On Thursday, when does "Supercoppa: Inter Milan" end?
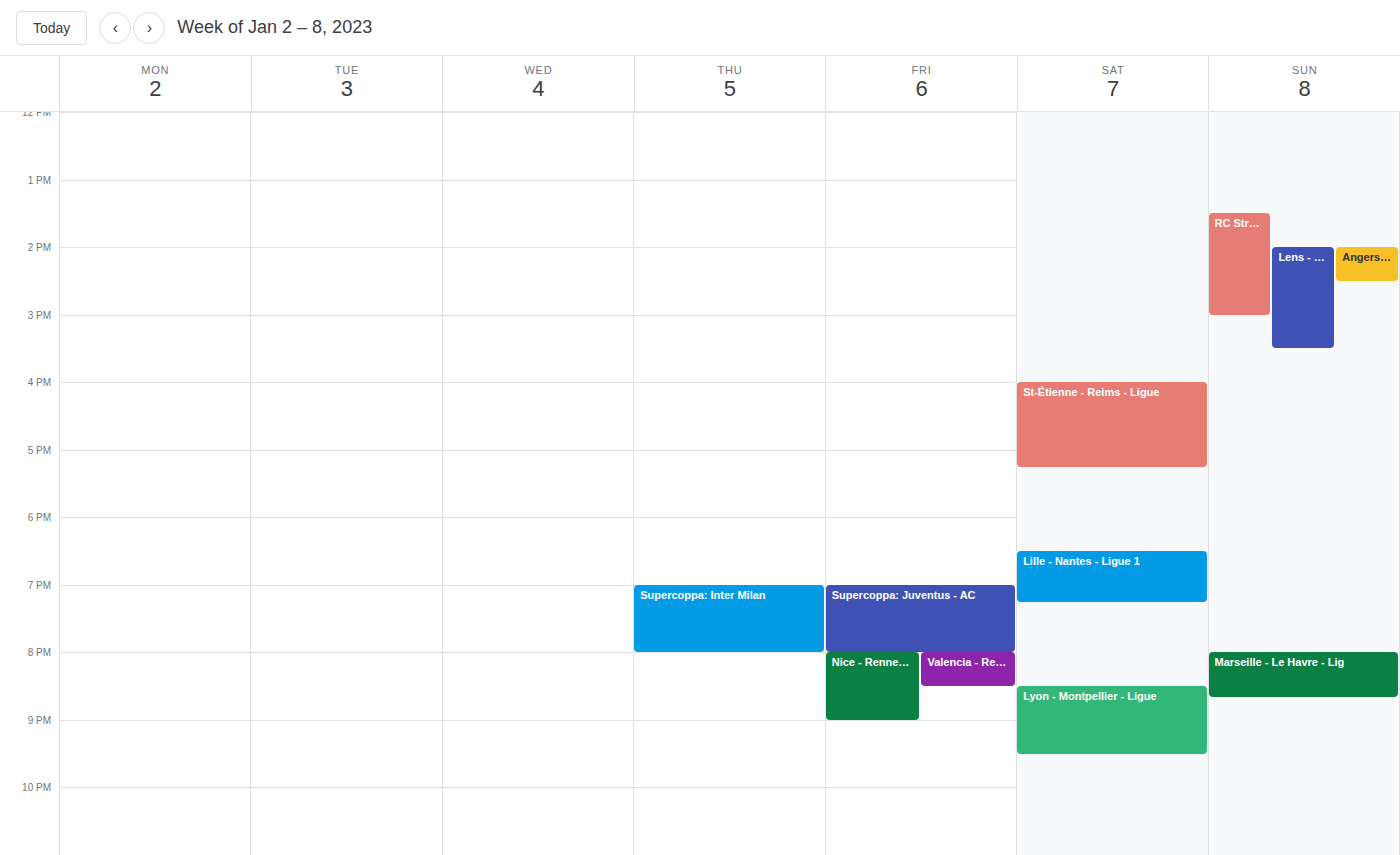
8:00 PM